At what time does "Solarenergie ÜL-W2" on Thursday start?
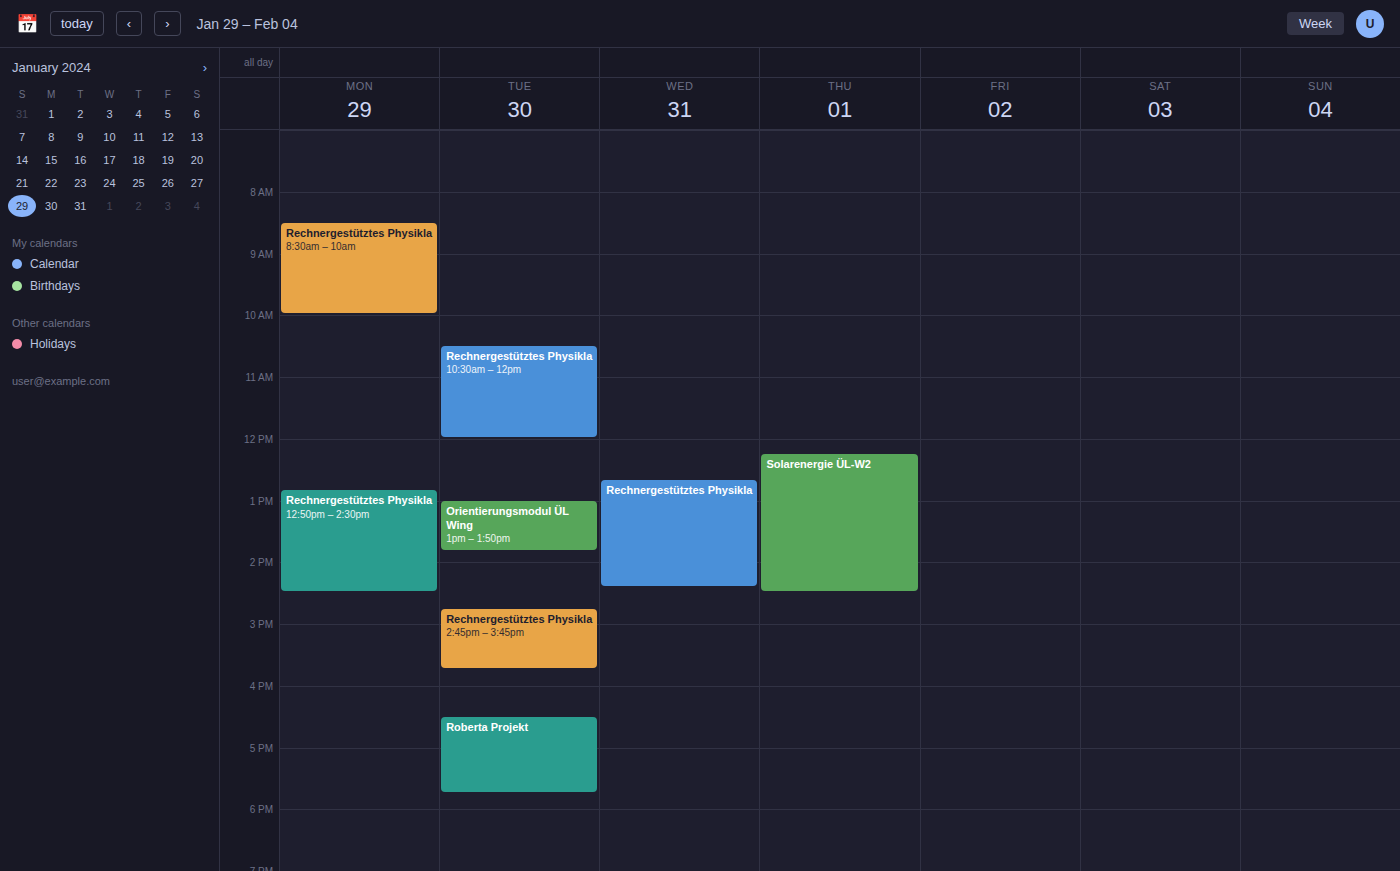
12:15 PM